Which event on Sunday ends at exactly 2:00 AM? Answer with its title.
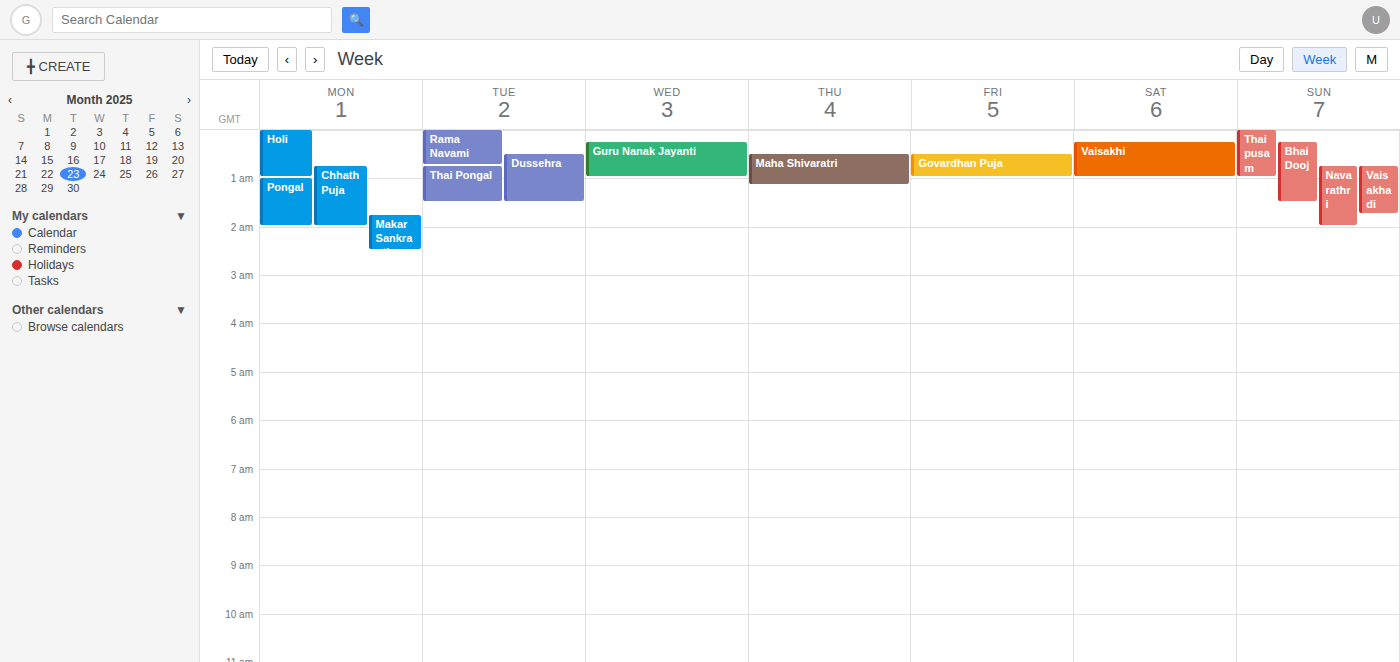
"Navarathri"